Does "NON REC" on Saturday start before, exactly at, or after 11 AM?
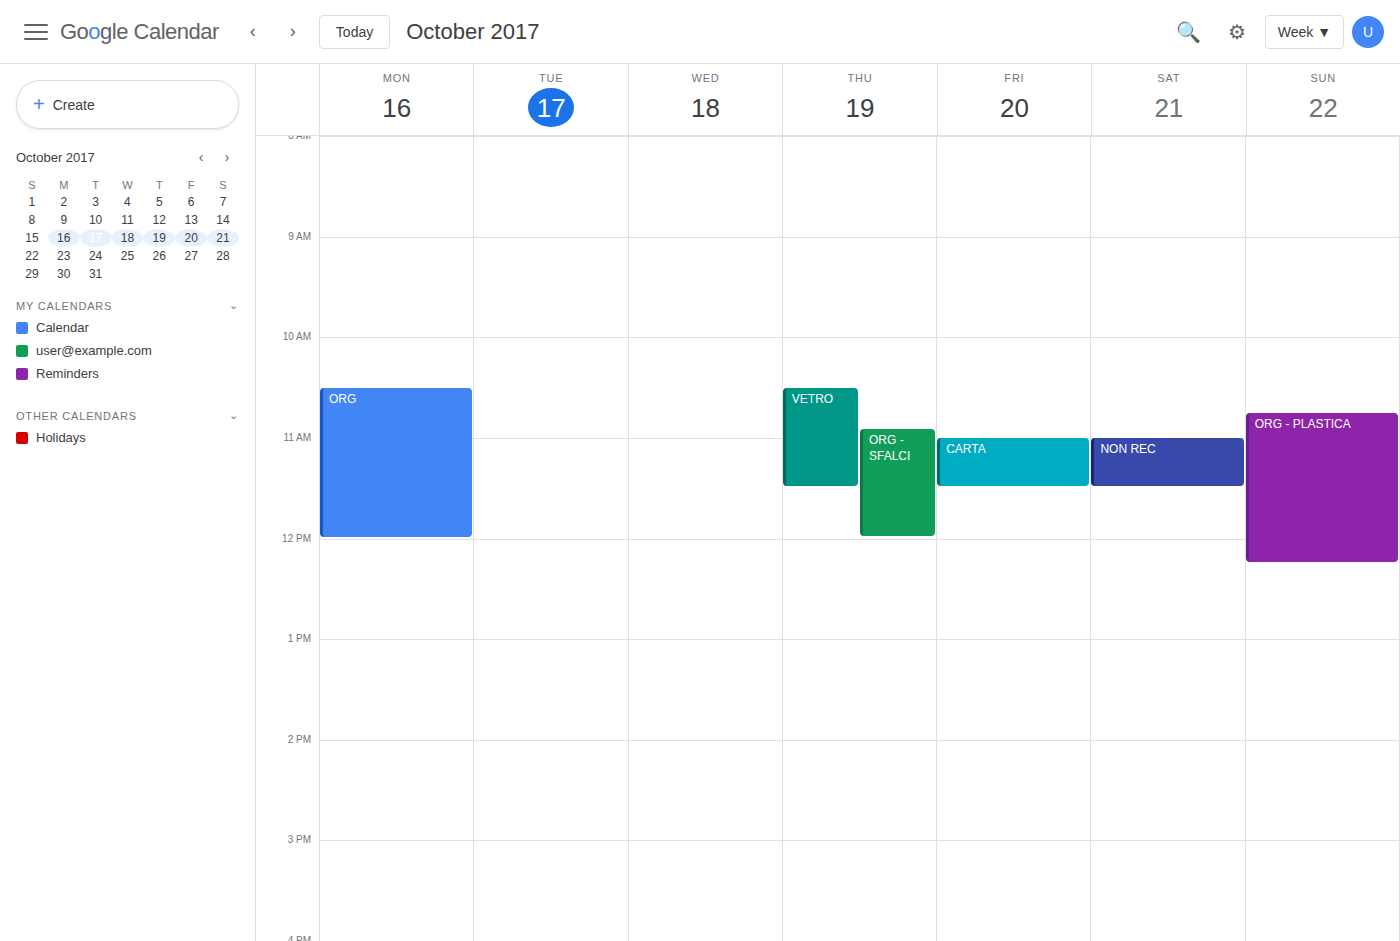
11:00 AM -- exactly at 11 AM, on the 11 AM line.